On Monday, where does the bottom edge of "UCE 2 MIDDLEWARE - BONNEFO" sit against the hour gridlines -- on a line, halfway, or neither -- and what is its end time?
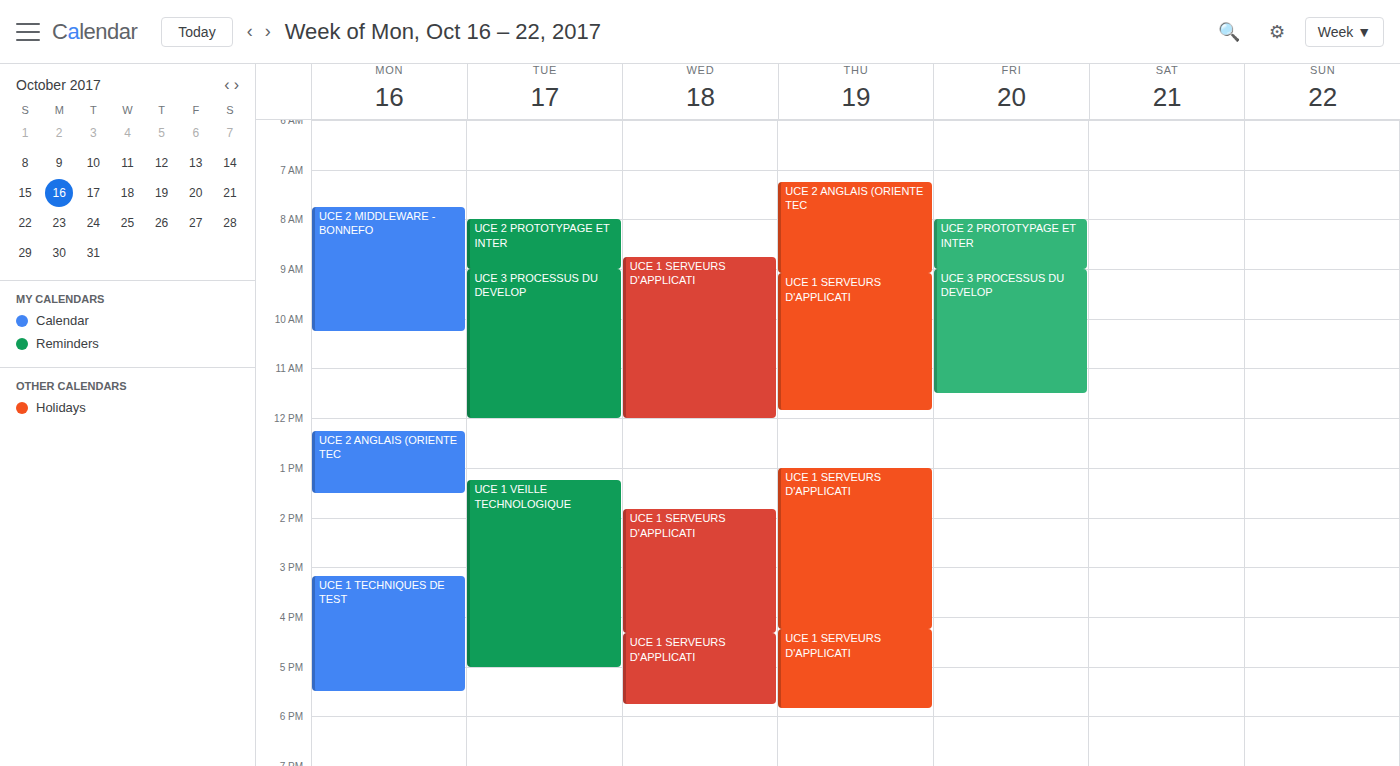
10:15 AM -- neither: a quarter of the way from the 10 AM line to the 11 AM line.